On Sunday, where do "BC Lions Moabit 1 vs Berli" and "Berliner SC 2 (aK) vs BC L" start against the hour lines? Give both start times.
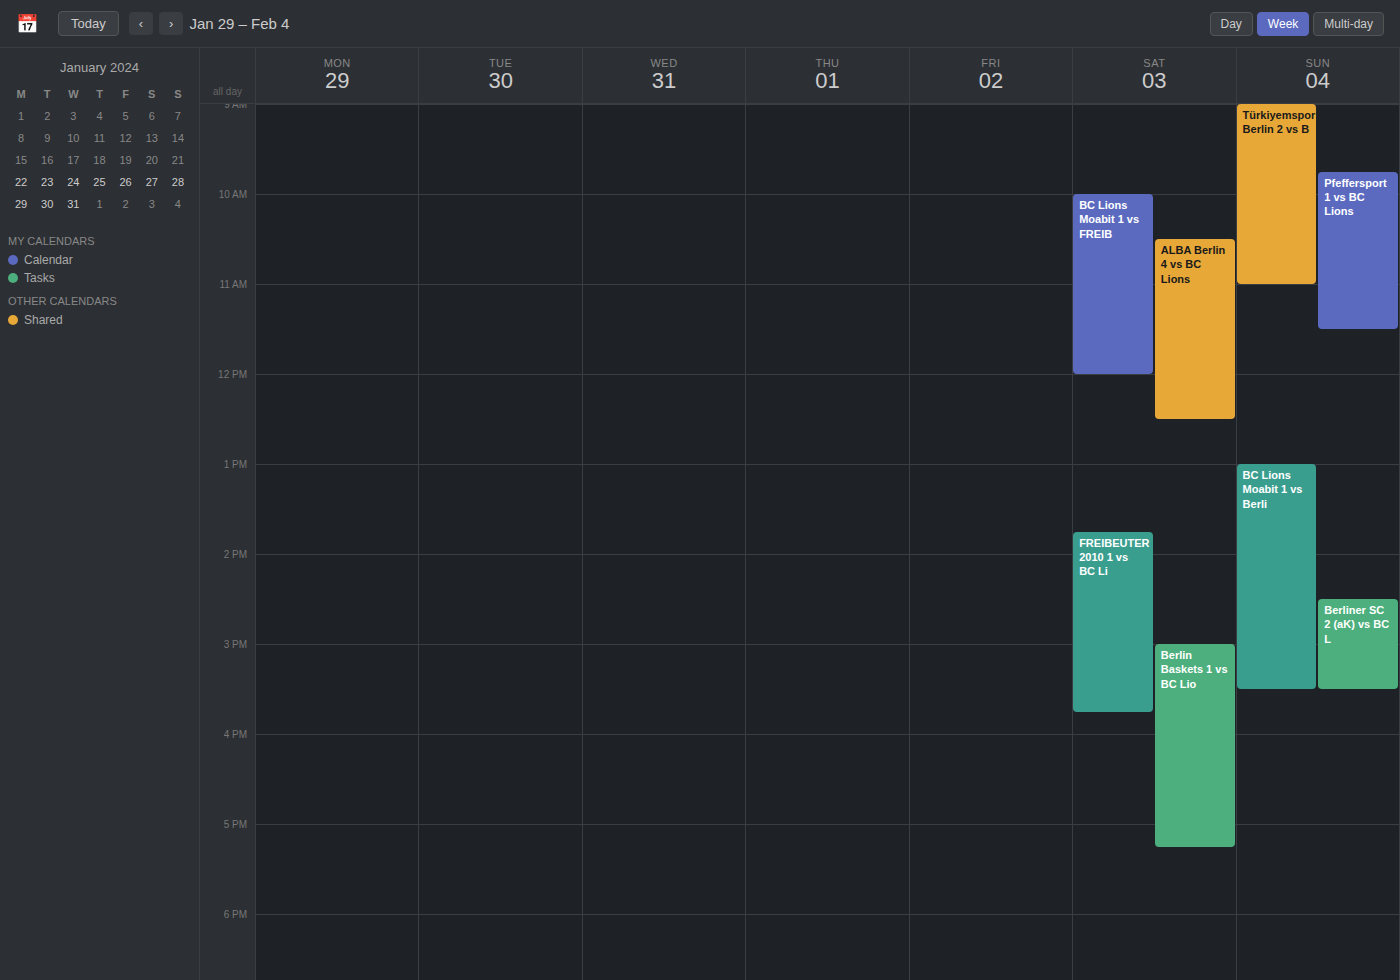
"BC Lions Moabit 1 vs Berli": 1:00 PM, exactly on the 1 PM line. "Berliner SC 2 (aK) vs BC L": 2:30 PM, halfway between the 2 PM and 3 PM lines.